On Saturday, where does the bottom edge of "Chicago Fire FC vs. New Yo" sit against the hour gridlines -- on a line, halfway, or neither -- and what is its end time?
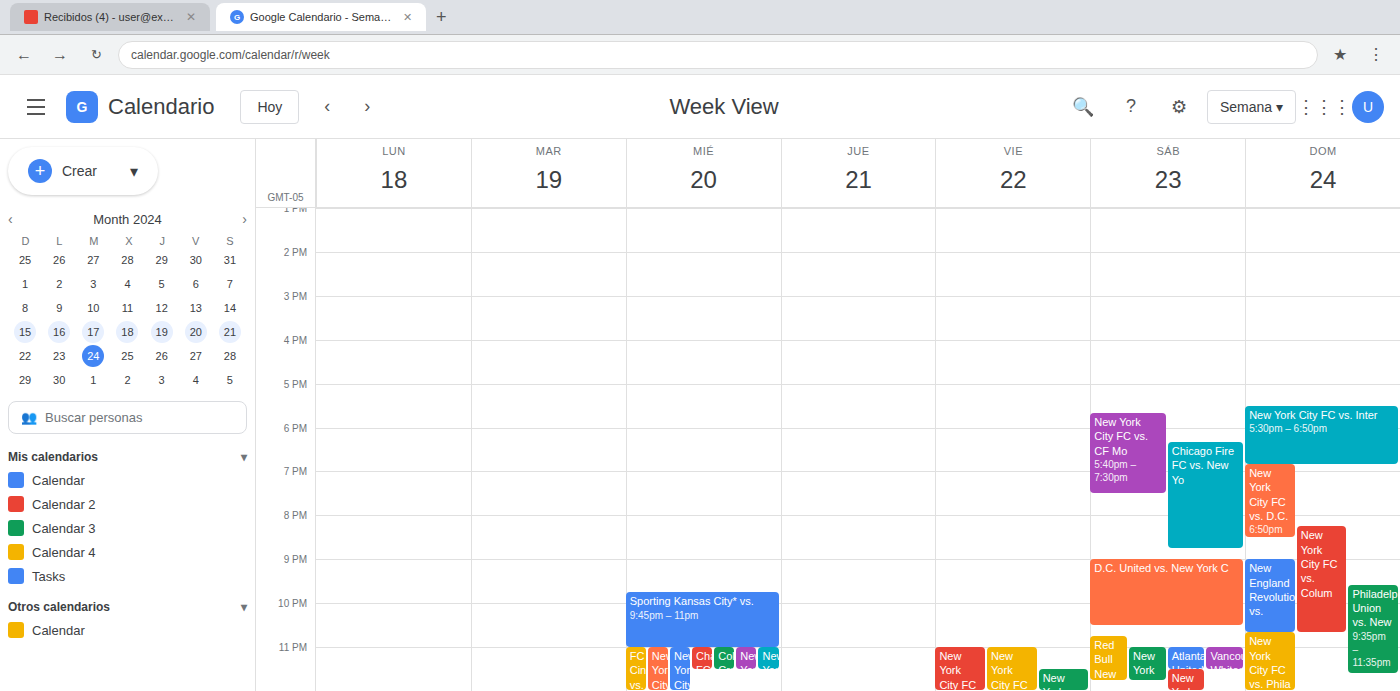
8:45 PM -- neither: three quarters of the way from the 8 PM line to the 9 PM line.